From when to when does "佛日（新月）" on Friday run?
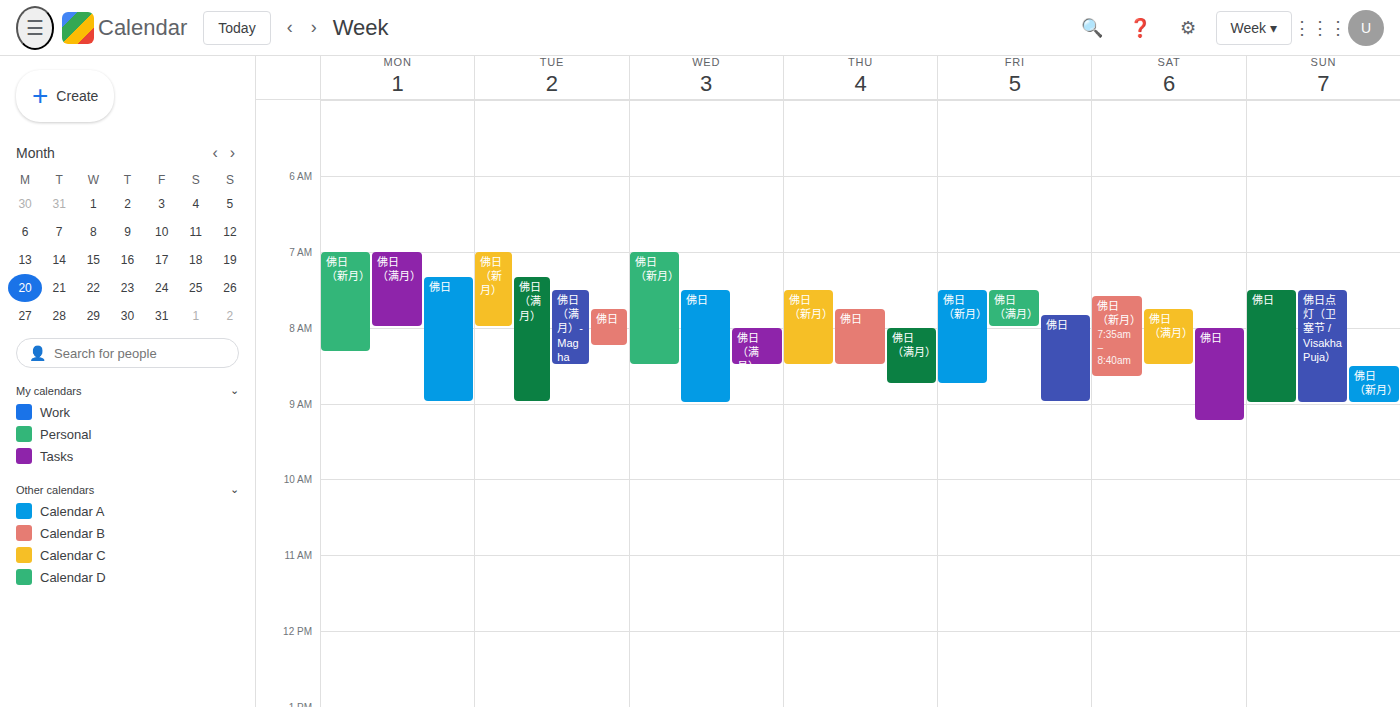
7:30 AM to 8:45 AM